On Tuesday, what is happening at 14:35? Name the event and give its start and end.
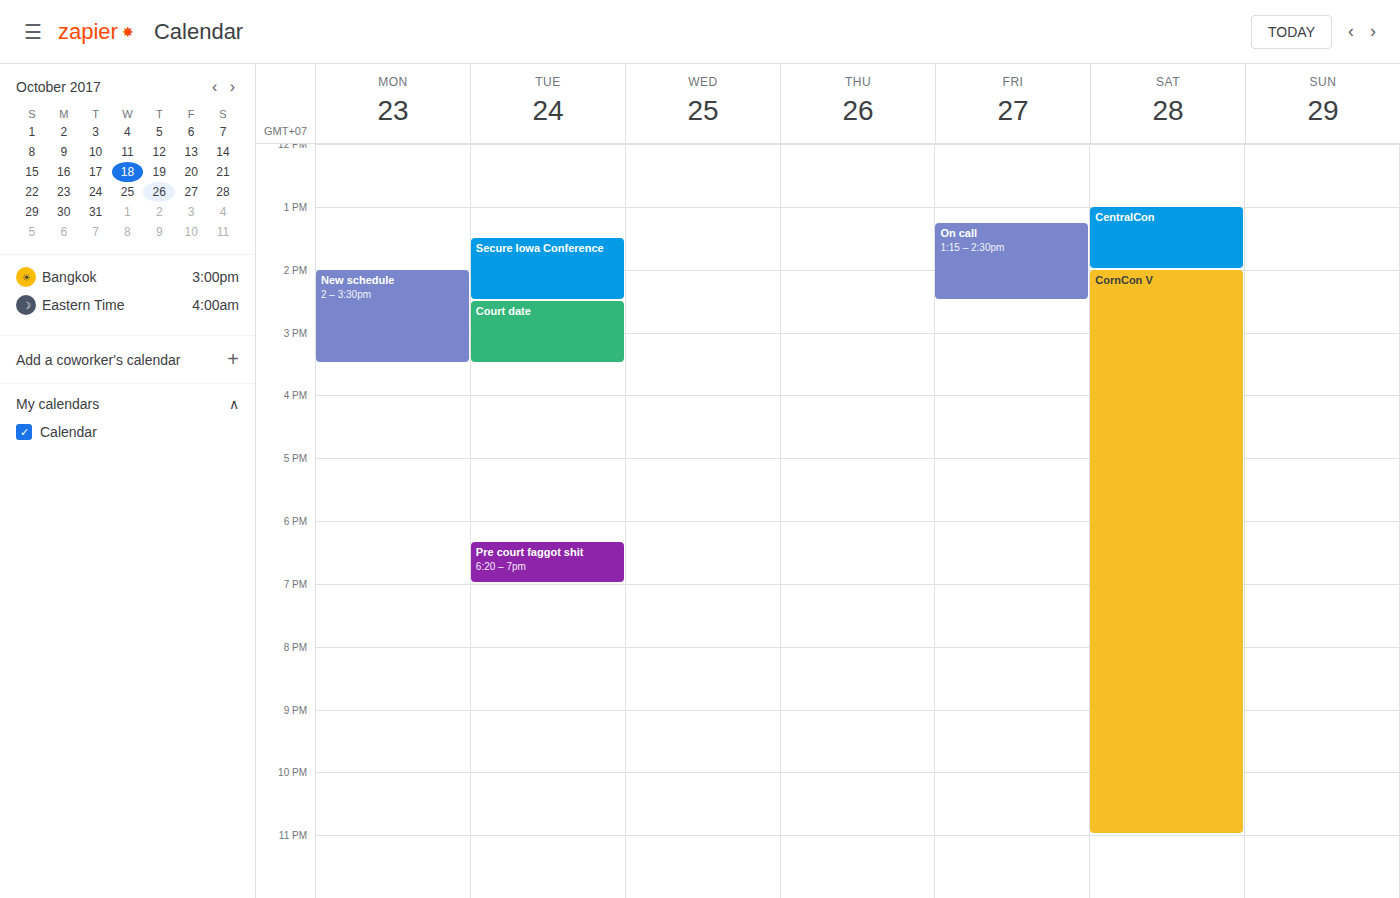
"Court date", 14:30 to 15:30